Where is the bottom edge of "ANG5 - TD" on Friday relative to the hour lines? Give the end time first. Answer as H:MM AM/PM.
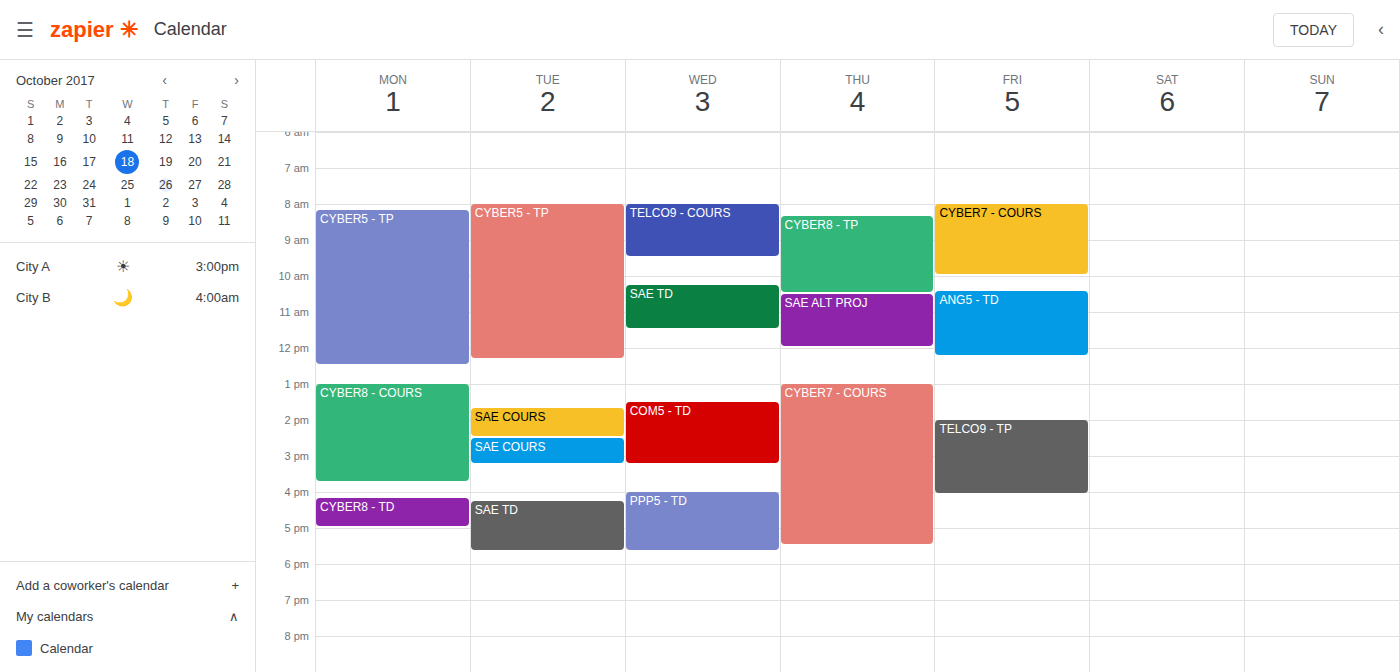
12:15 PM -- neither: a quarter of the way from the 12 PM line to the 1 PM line.